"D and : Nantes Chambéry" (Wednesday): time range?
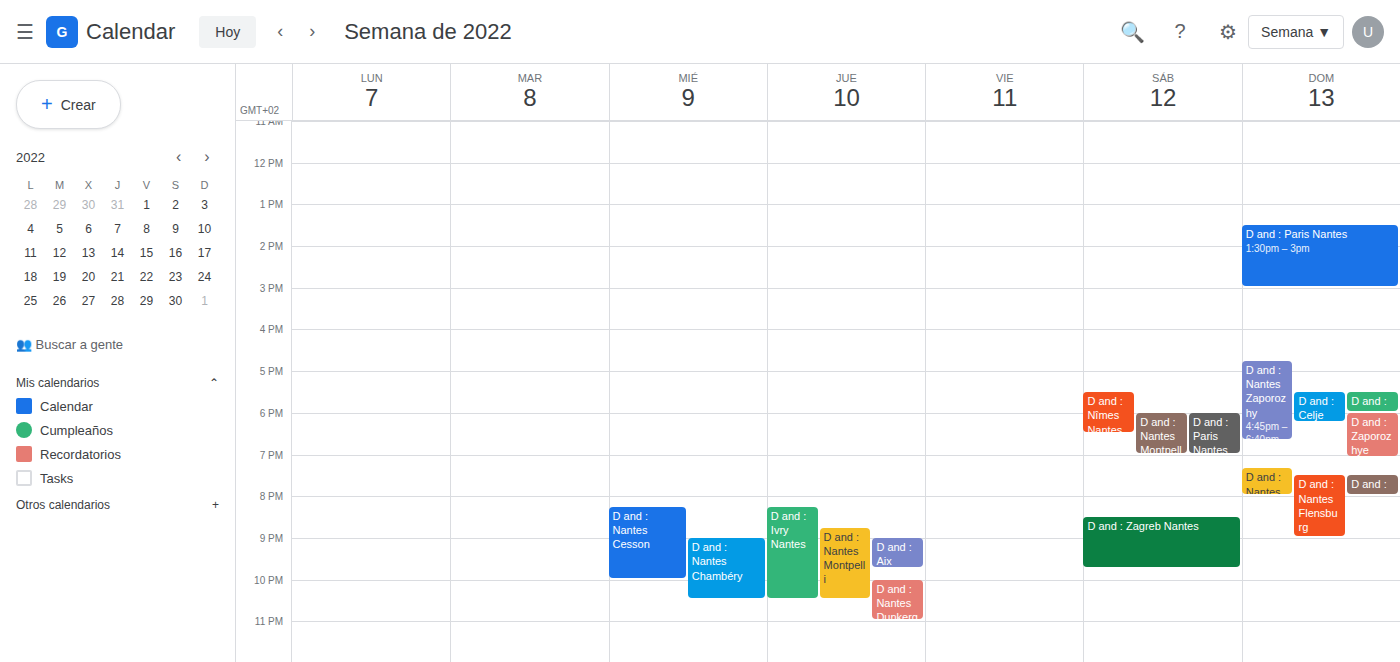
9:00 PM to 10:30 PM